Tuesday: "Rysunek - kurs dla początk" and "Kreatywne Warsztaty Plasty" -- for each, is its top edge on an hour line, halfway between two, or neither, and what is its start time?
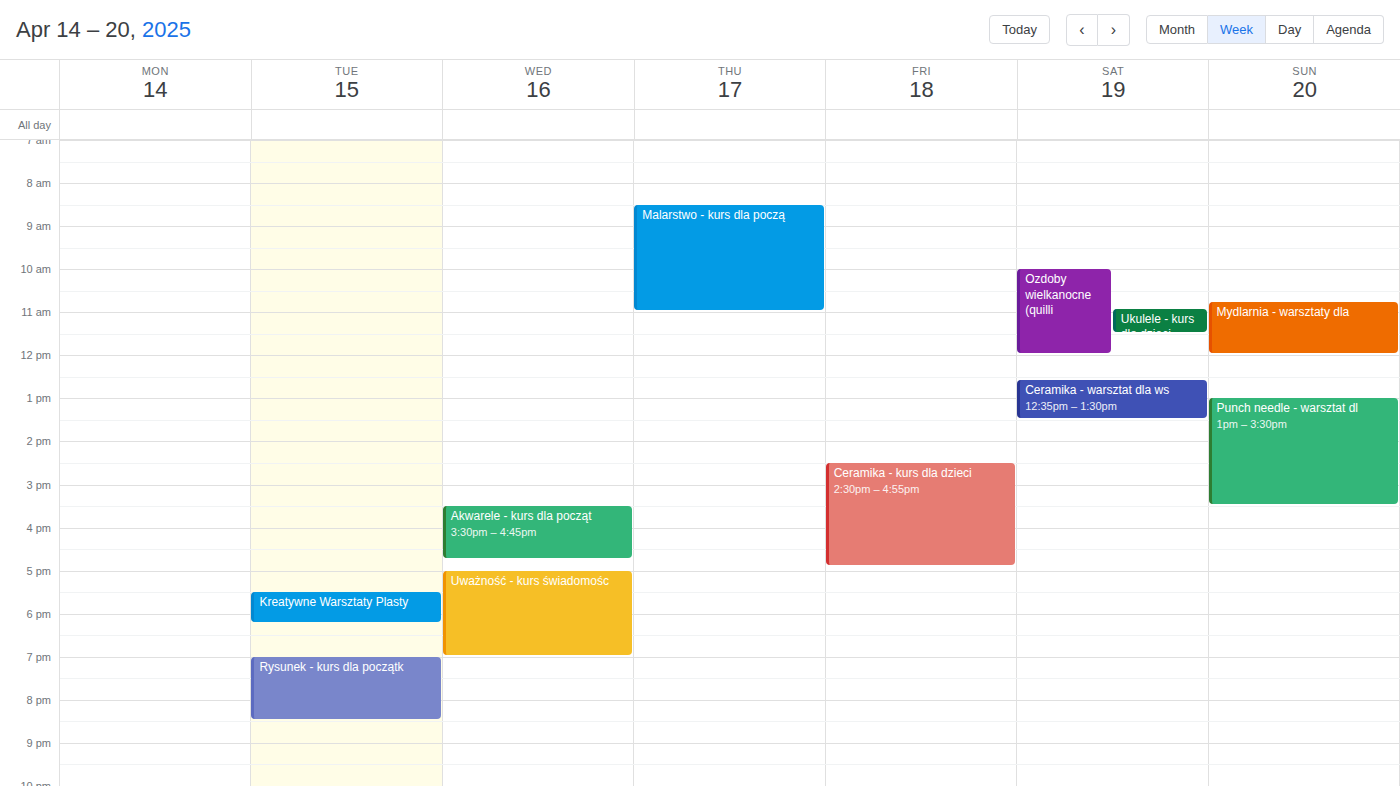
"Rysunek - kurs dla początk": 7:00 PM, exactly on the 7 PM line. "Kreatywne Warsztaty Plasty": 5:30 PM, halfway between the 5 PM and 6 PM lines.